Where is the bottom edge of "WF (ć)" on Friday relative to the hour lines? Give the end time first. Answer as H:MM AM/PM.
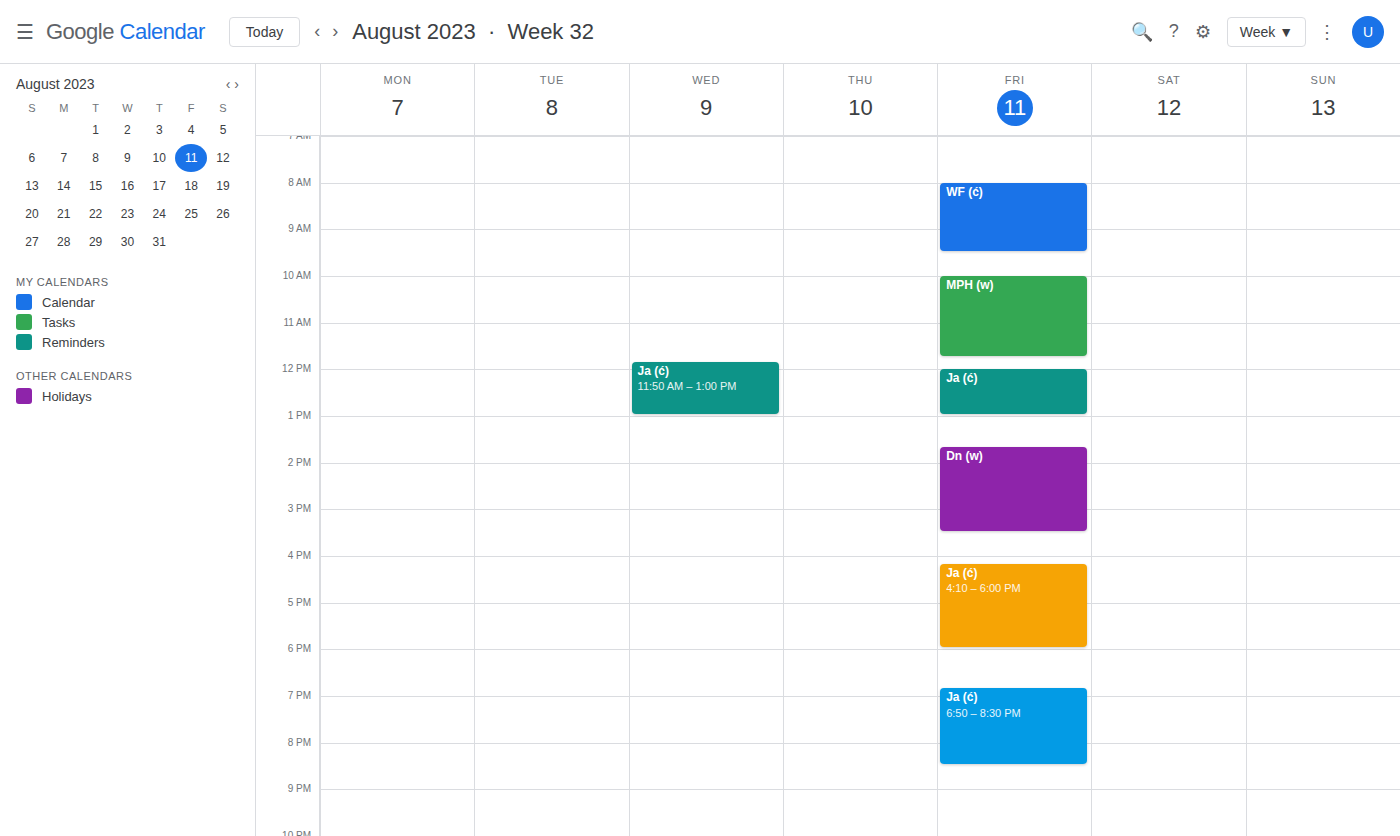
9:30 AM -- halfway between the 9 AM and 10 AM lines.